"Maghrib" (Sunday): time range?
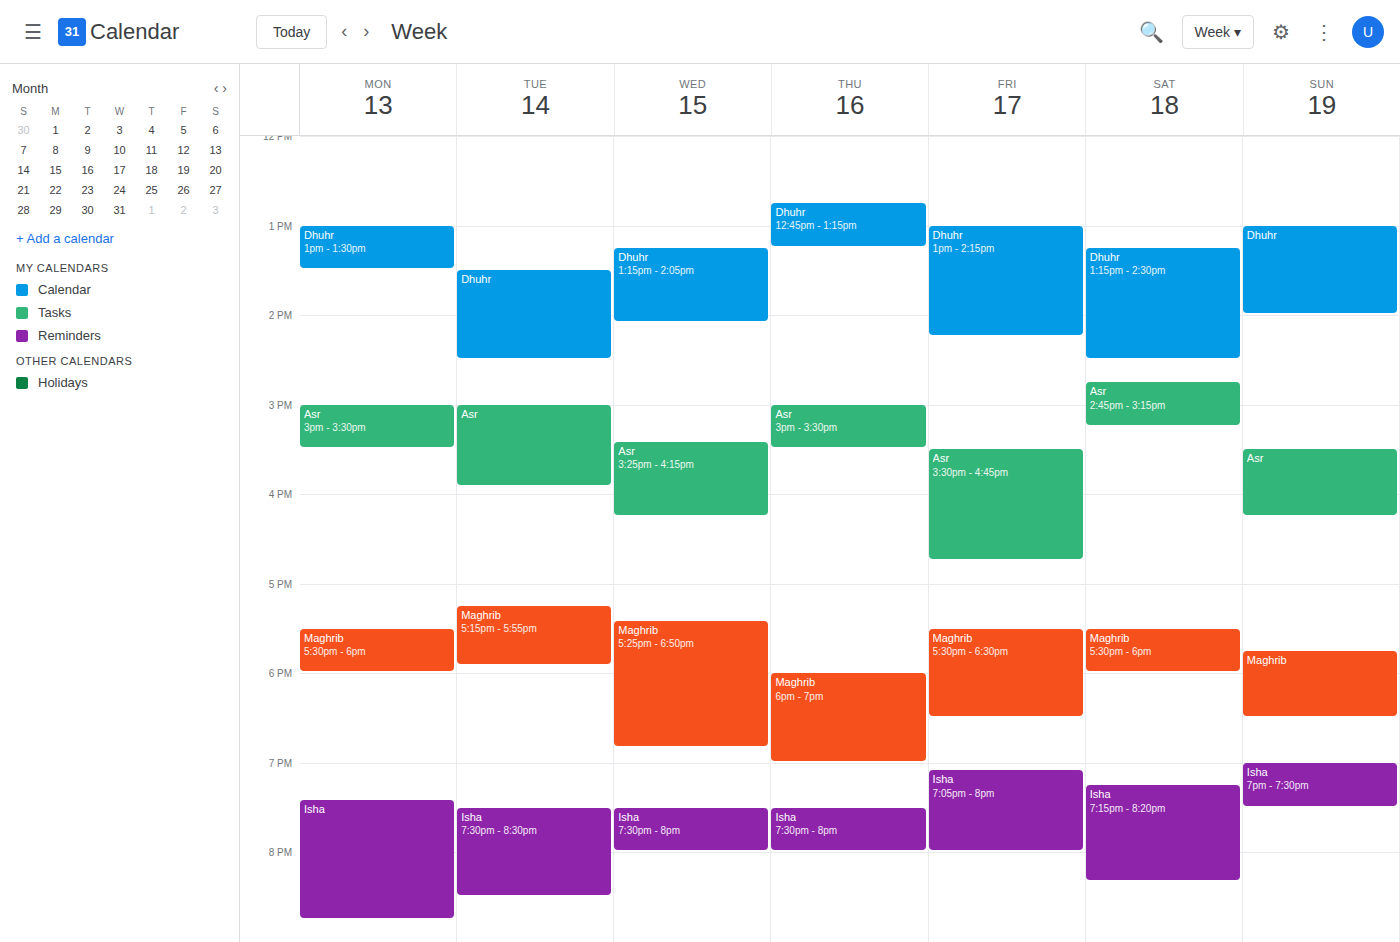
17:45 to 18:30